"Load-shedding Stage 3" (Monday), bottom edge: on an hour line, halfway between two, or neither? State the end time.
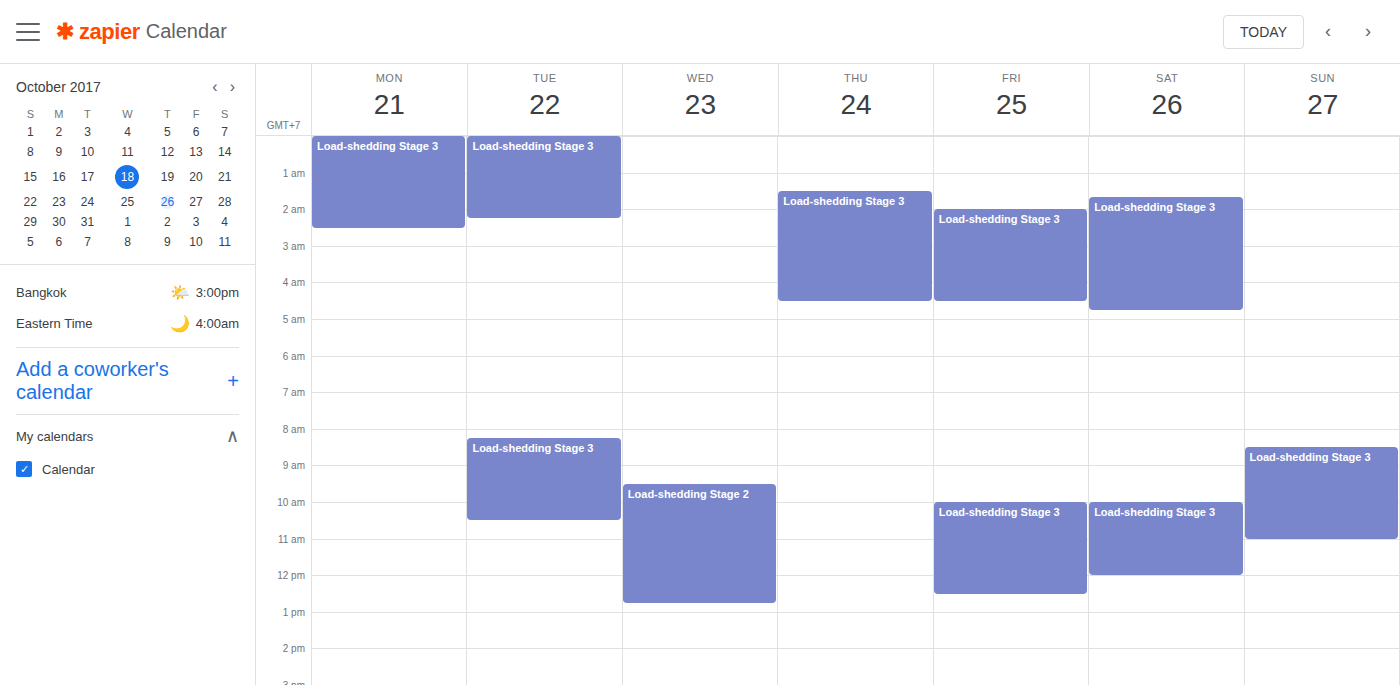
2:30 AM -- halfway between the 2 AM and 3 AM lines.